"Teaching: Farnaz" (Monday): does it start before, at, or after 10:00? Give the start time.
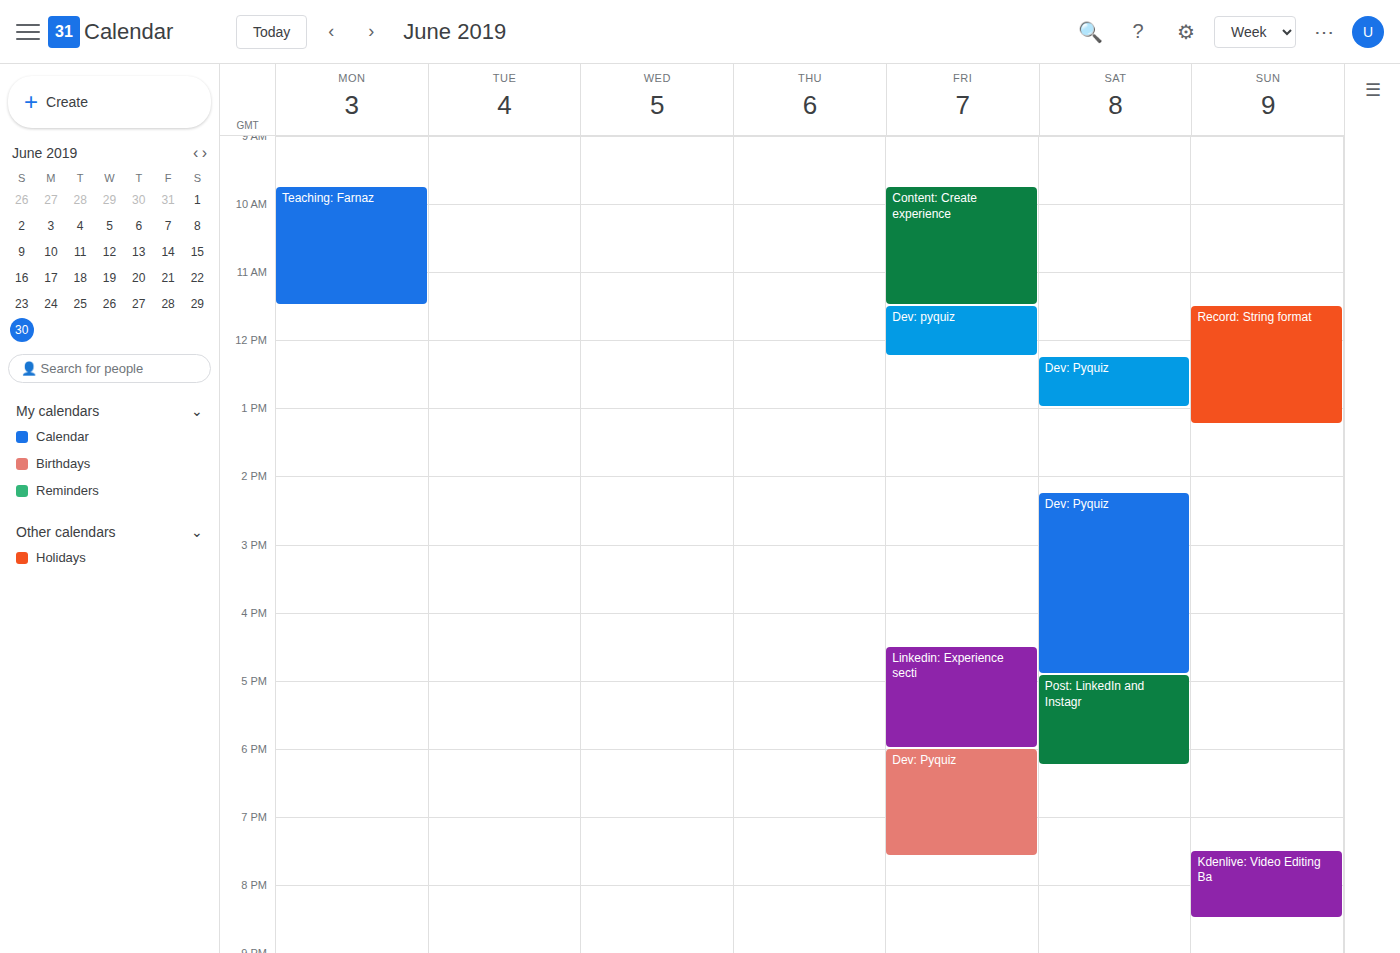
09:45 -- before 10:00, 15 minutes above the 10:00 line.